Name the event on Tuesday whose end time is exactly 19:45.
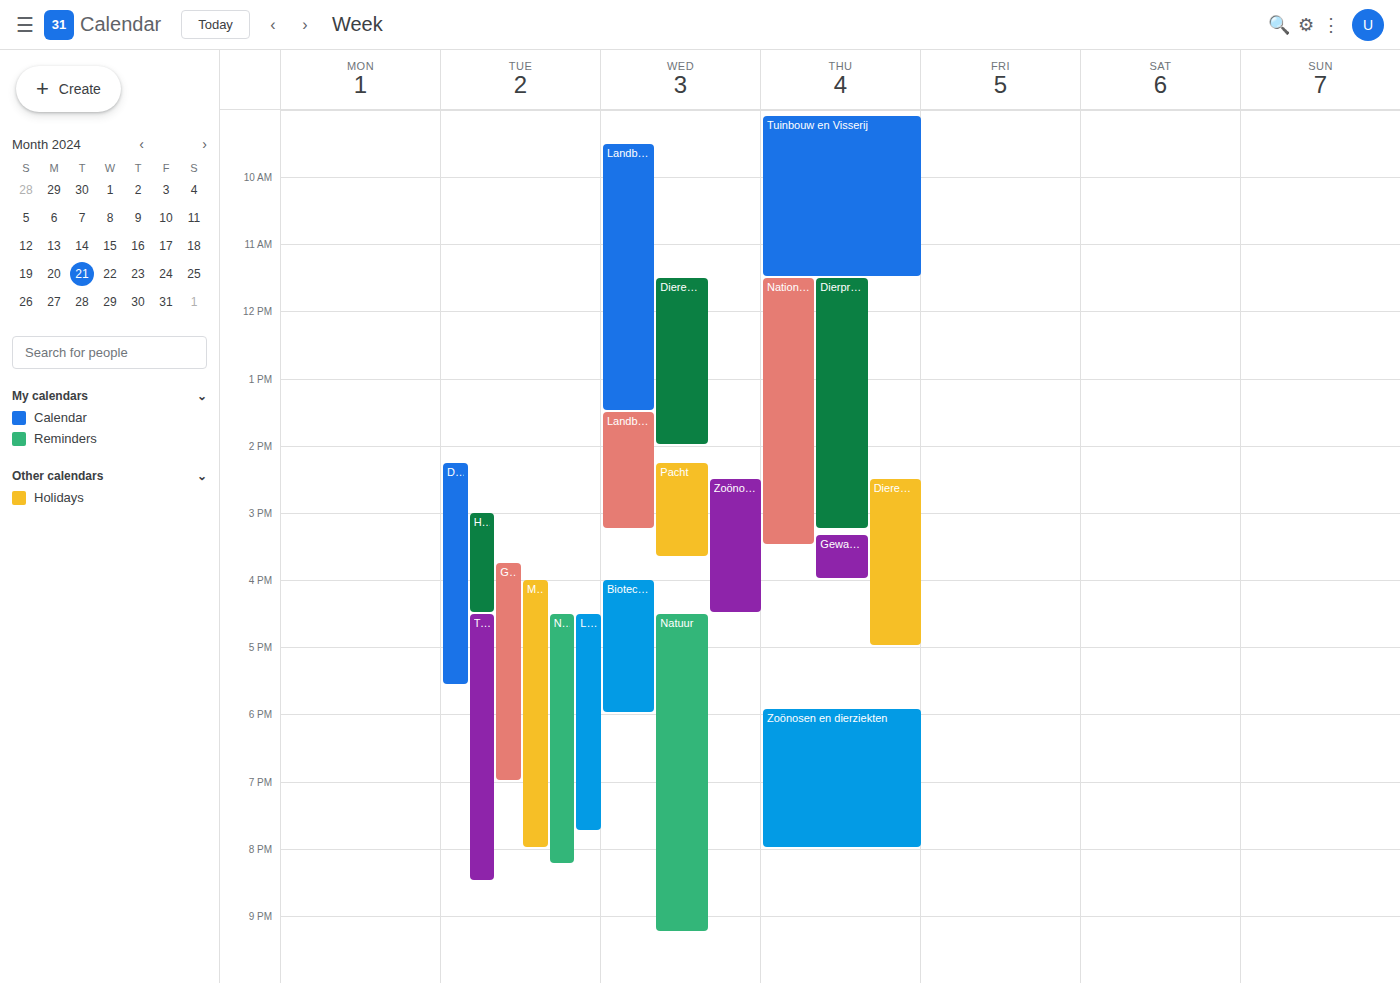
"Landbouw- en Visserijraad"